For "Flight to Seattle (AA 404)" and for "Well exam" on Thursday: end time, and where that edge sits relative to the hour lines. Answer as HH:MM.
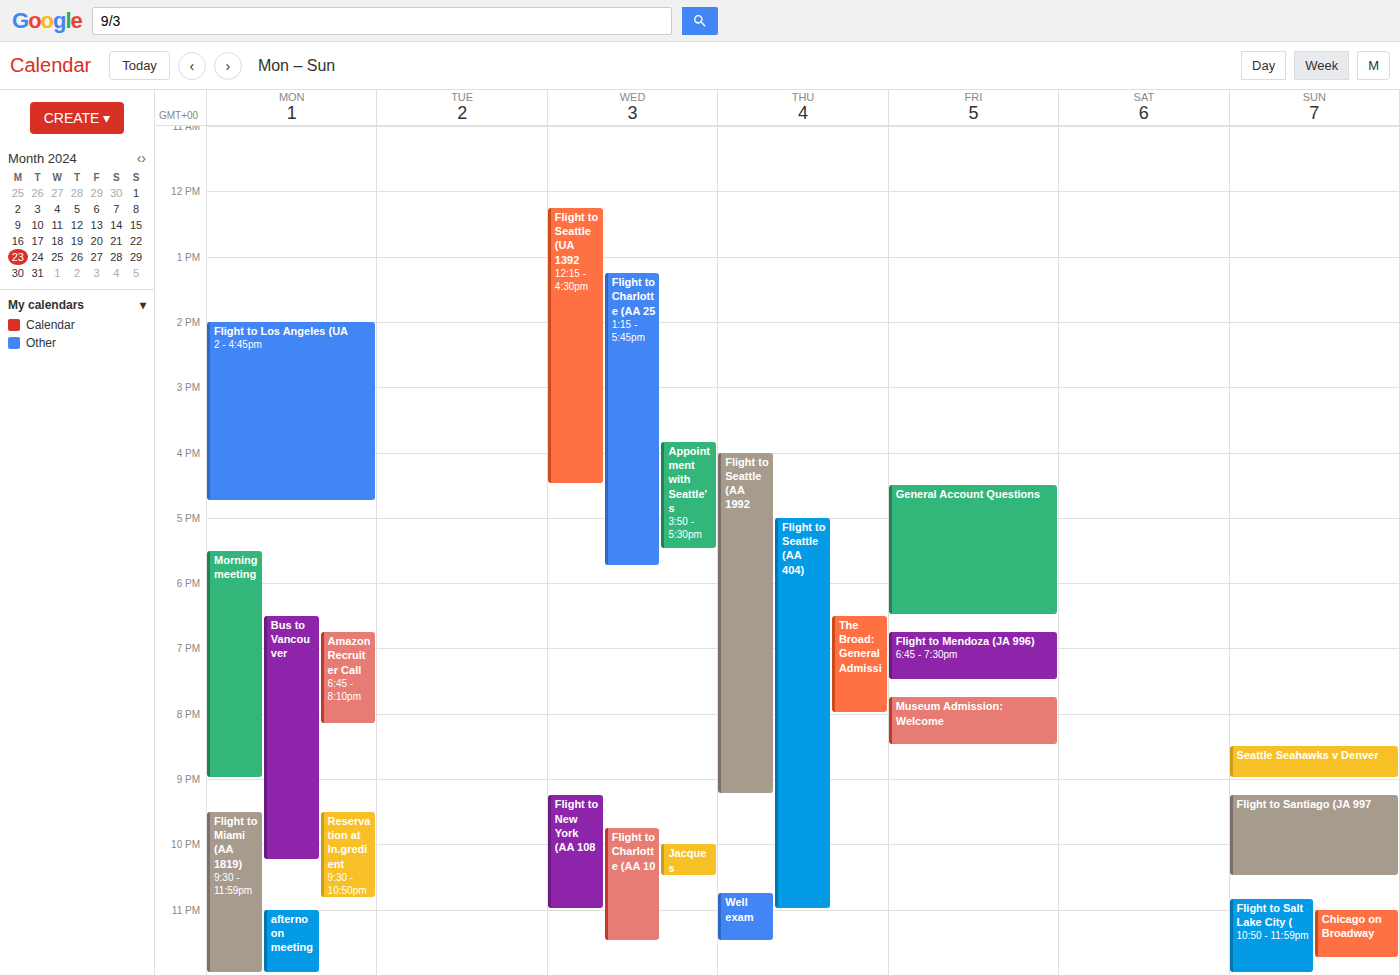
"Flight to Seattle (AA 404)": 23:00, exactly on the 23:00 line. "Well exam": 23:30, halfway between the 23:00 and 24:00 lines.